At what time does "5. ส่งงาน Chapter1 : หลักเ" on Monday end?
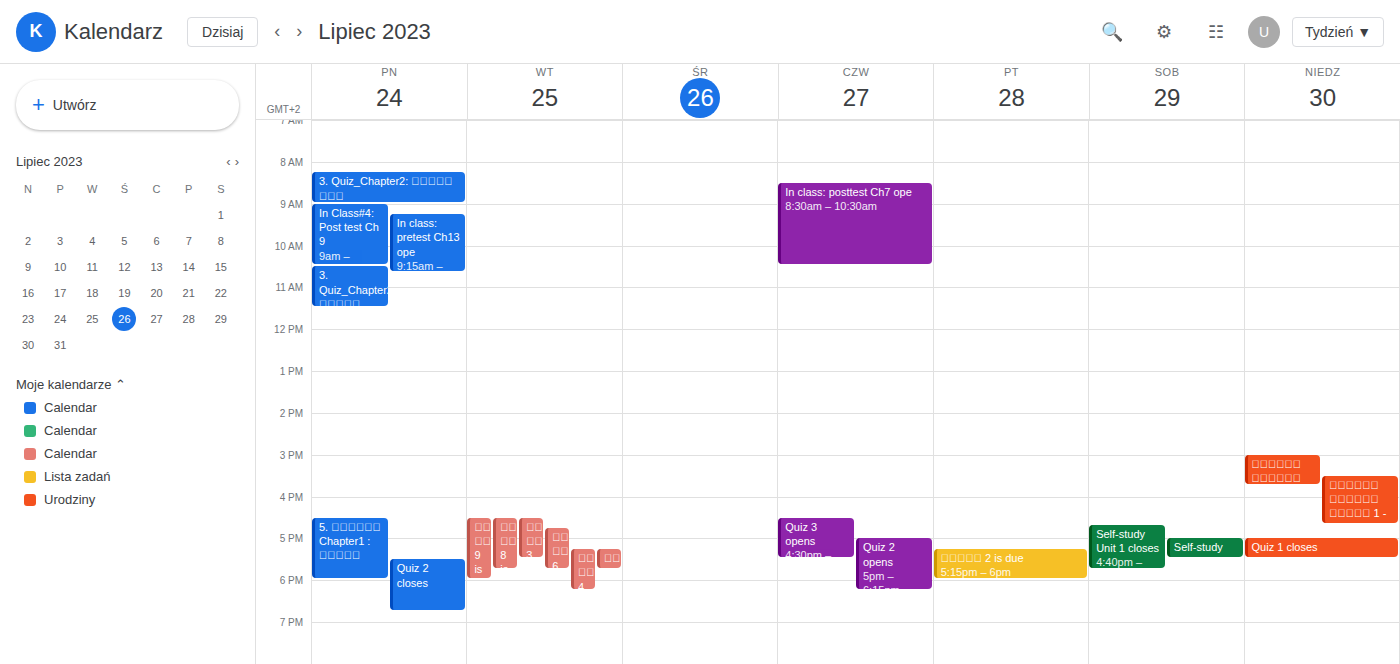
6:00 PM